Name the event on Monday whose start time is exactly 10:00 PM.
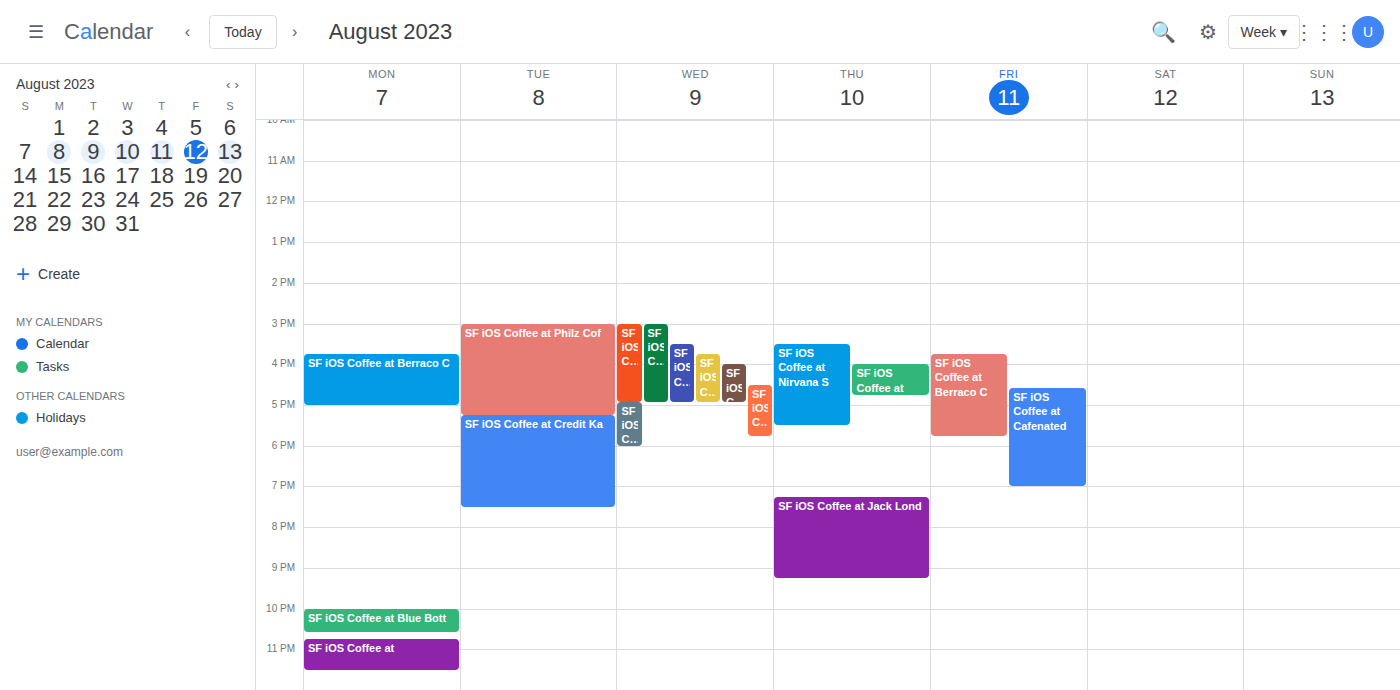
"SF iOS Coffee at Blue Bott"